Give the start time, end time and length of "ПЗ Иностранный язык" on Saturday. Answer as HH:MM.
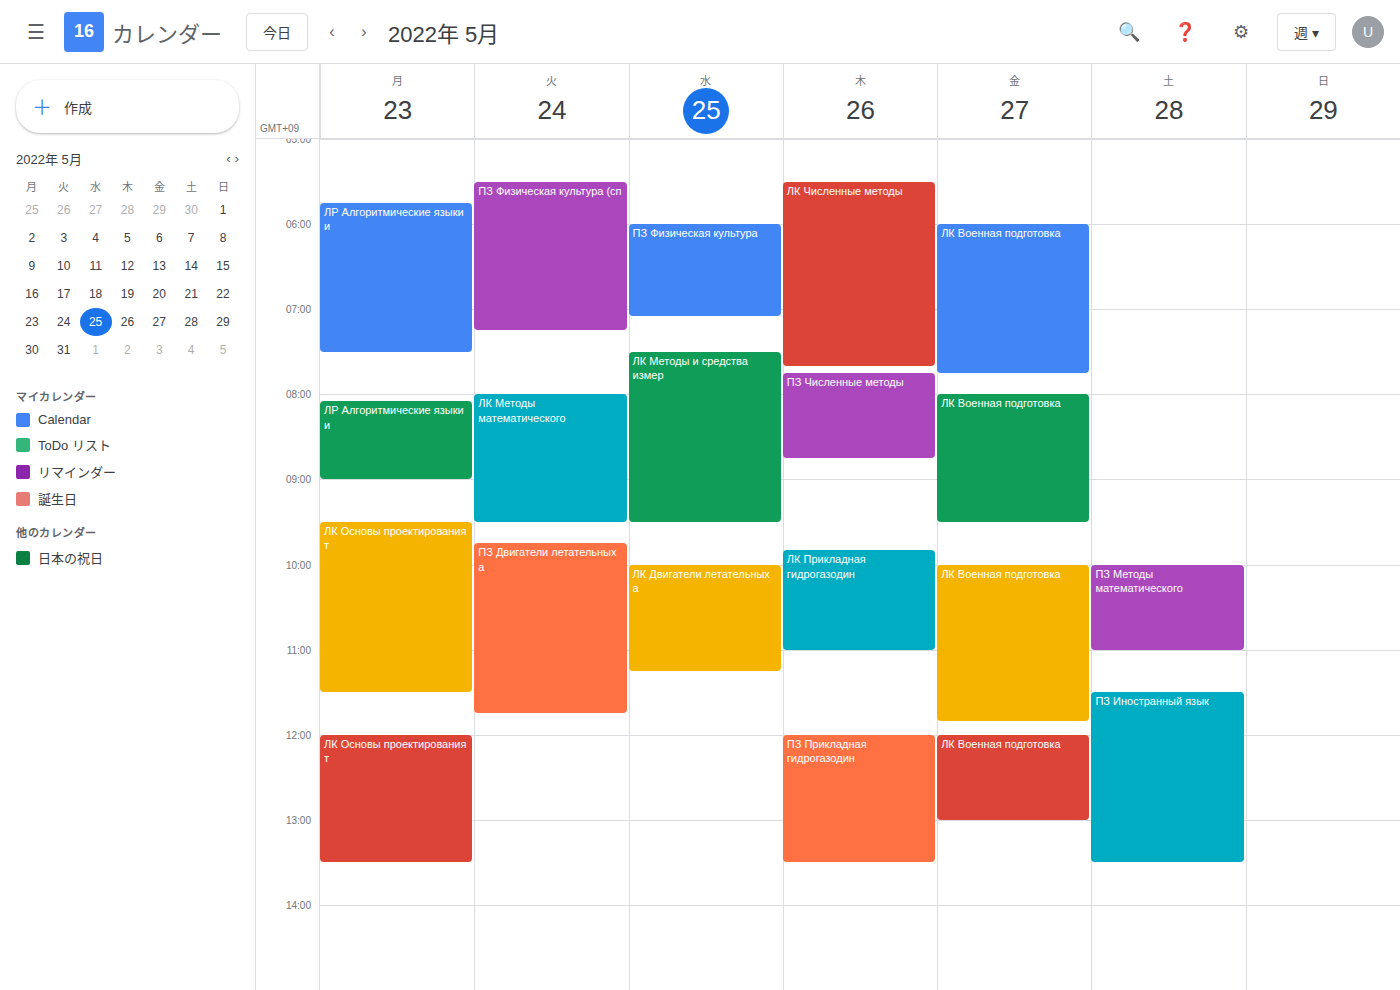
11:30 to 13:30, 2 hours